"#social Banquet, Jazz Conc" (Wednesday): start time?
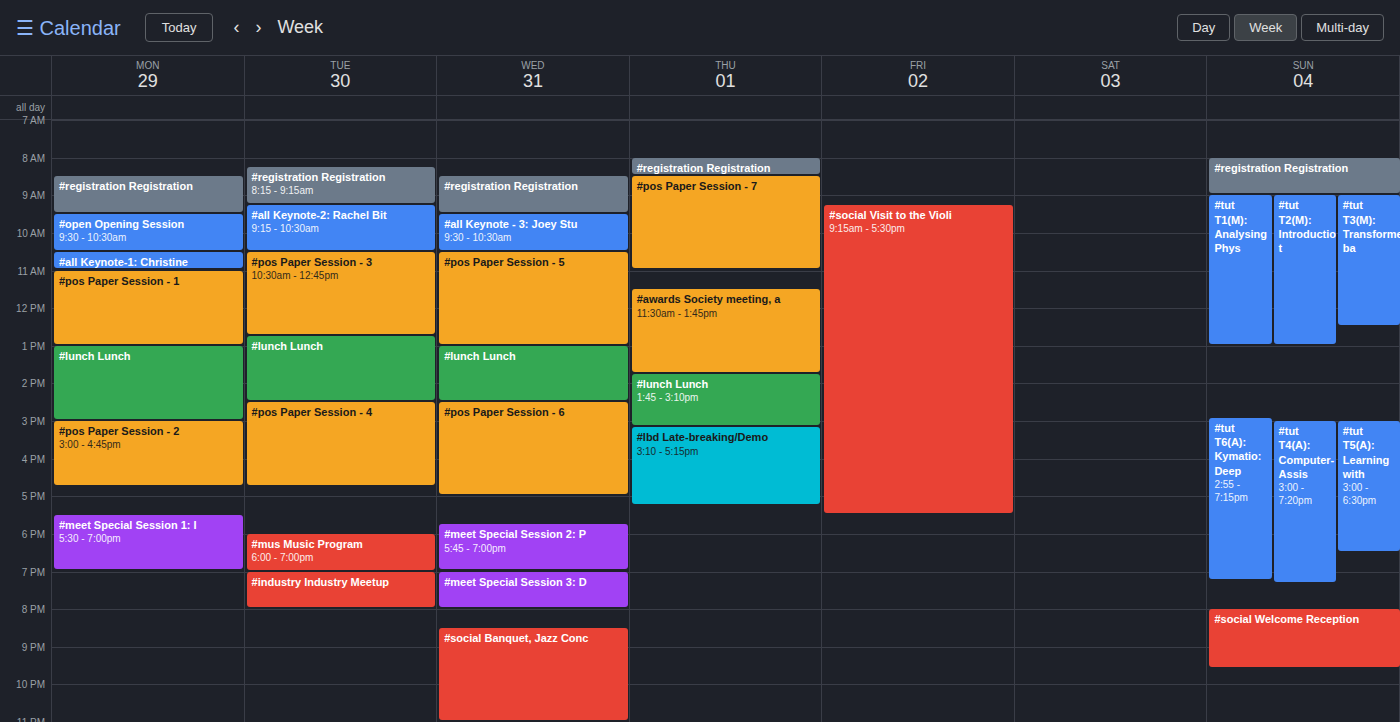
8:30 PM